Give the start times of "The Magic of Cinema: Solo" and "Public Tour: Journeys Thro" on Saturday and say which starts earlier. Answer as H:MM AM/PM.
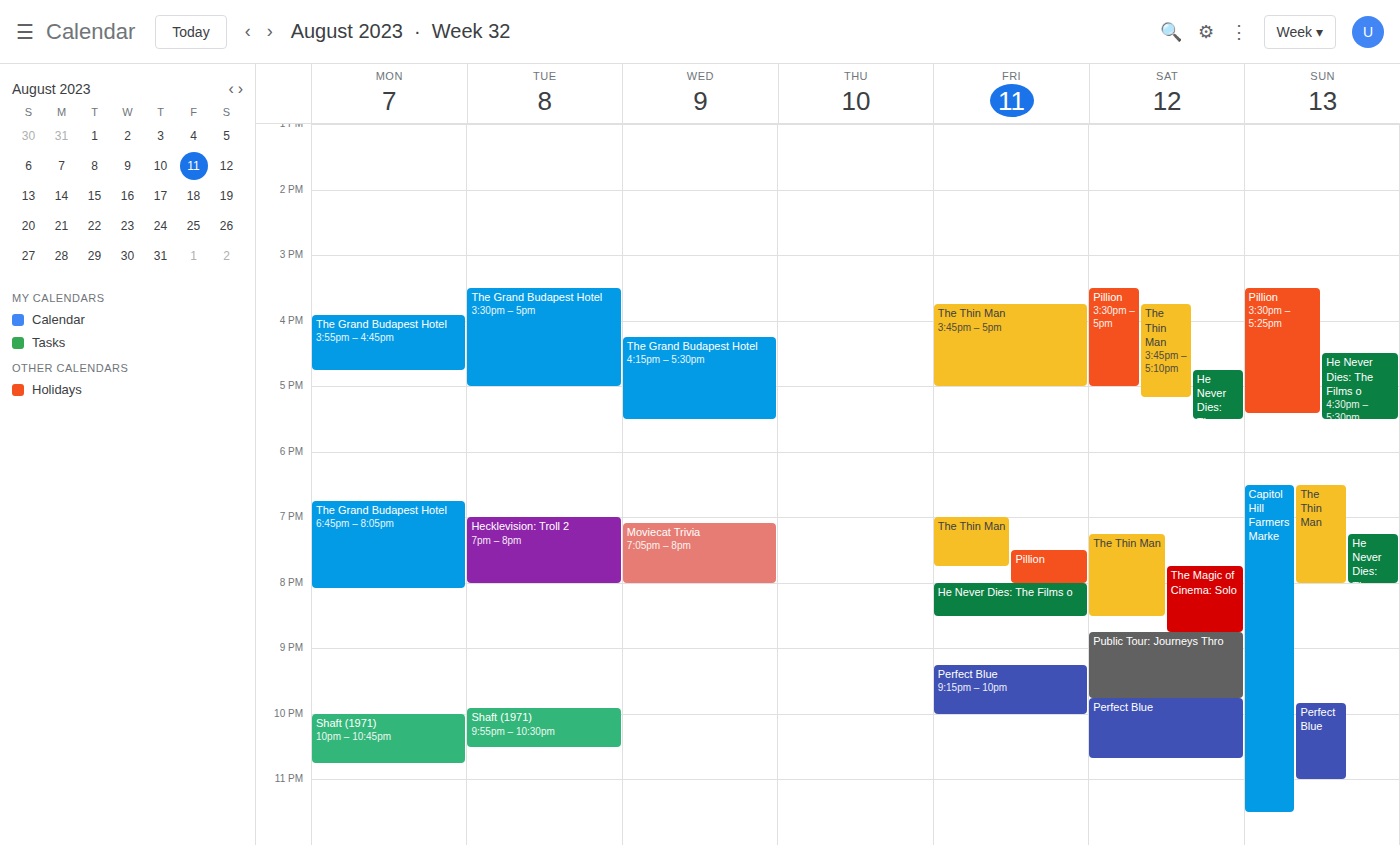
"The Magic of Cinema: Solo" 7:45 PM; "Public Tour: Journeys Thro" 8:45 PM.